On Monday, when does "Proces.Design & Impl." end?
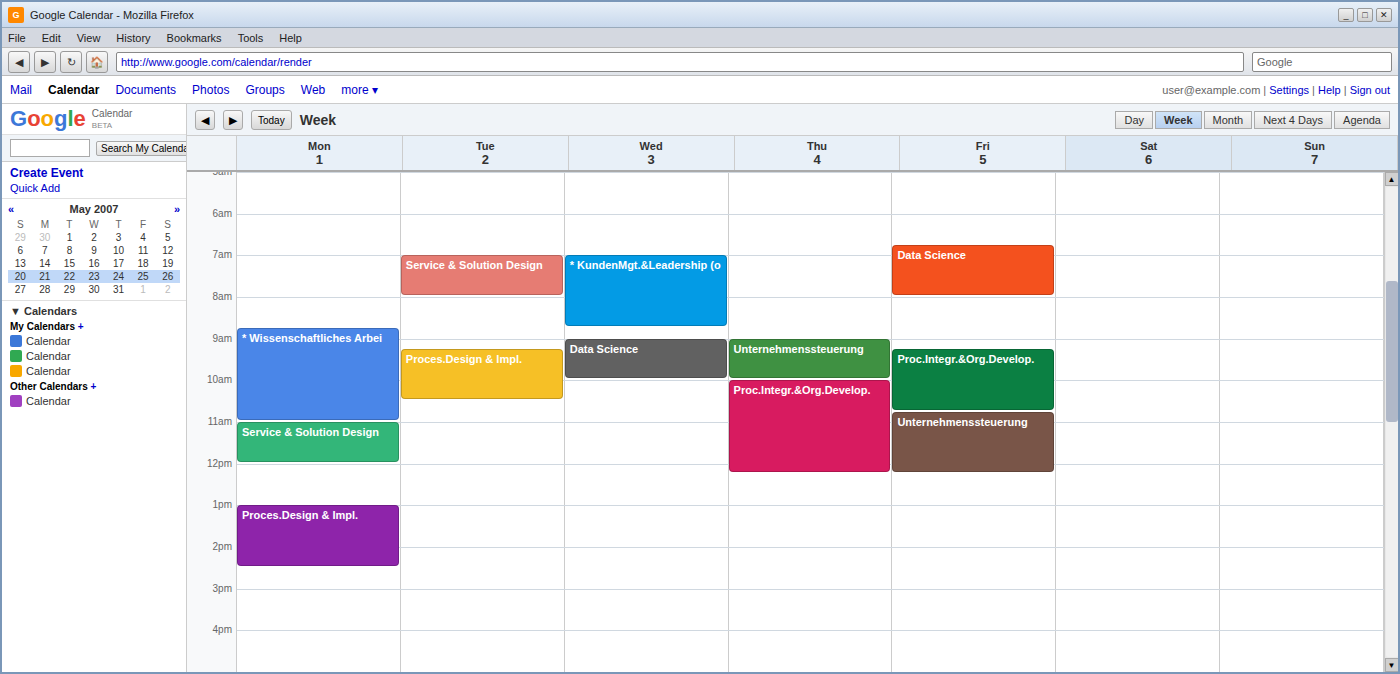
2:30 PM